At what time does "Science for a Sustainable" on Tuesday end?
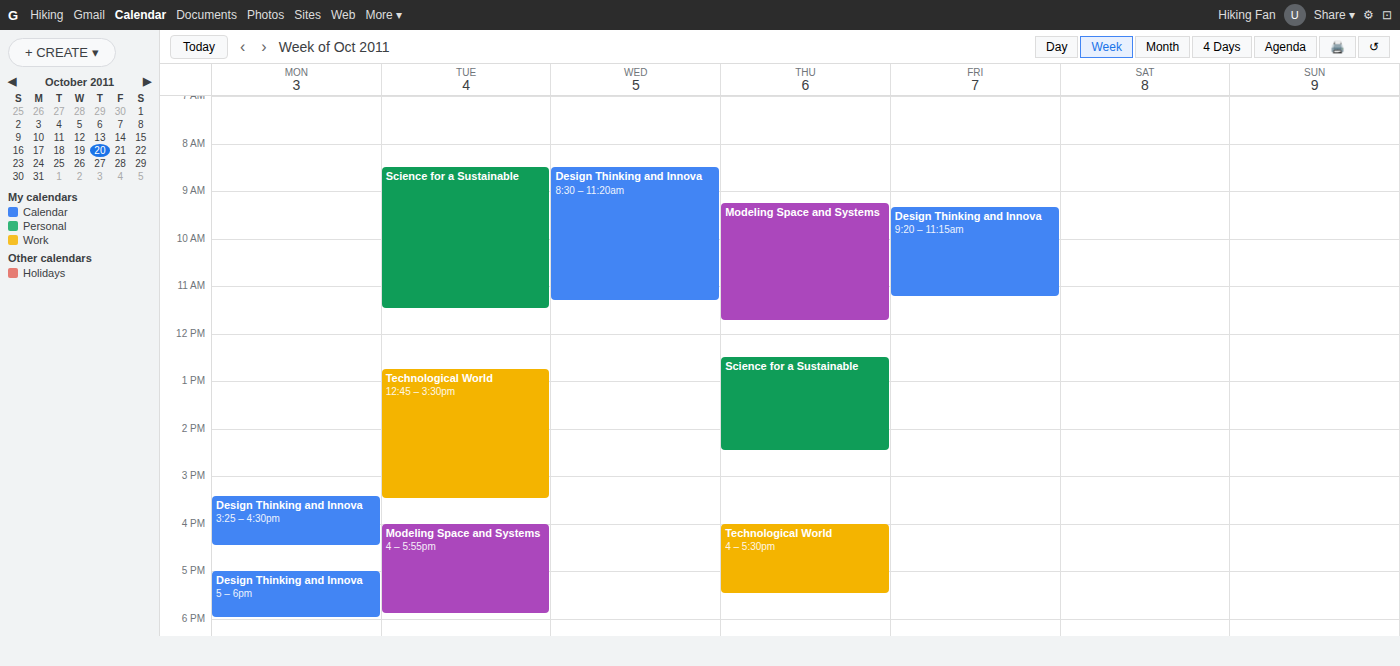
11:30 AM